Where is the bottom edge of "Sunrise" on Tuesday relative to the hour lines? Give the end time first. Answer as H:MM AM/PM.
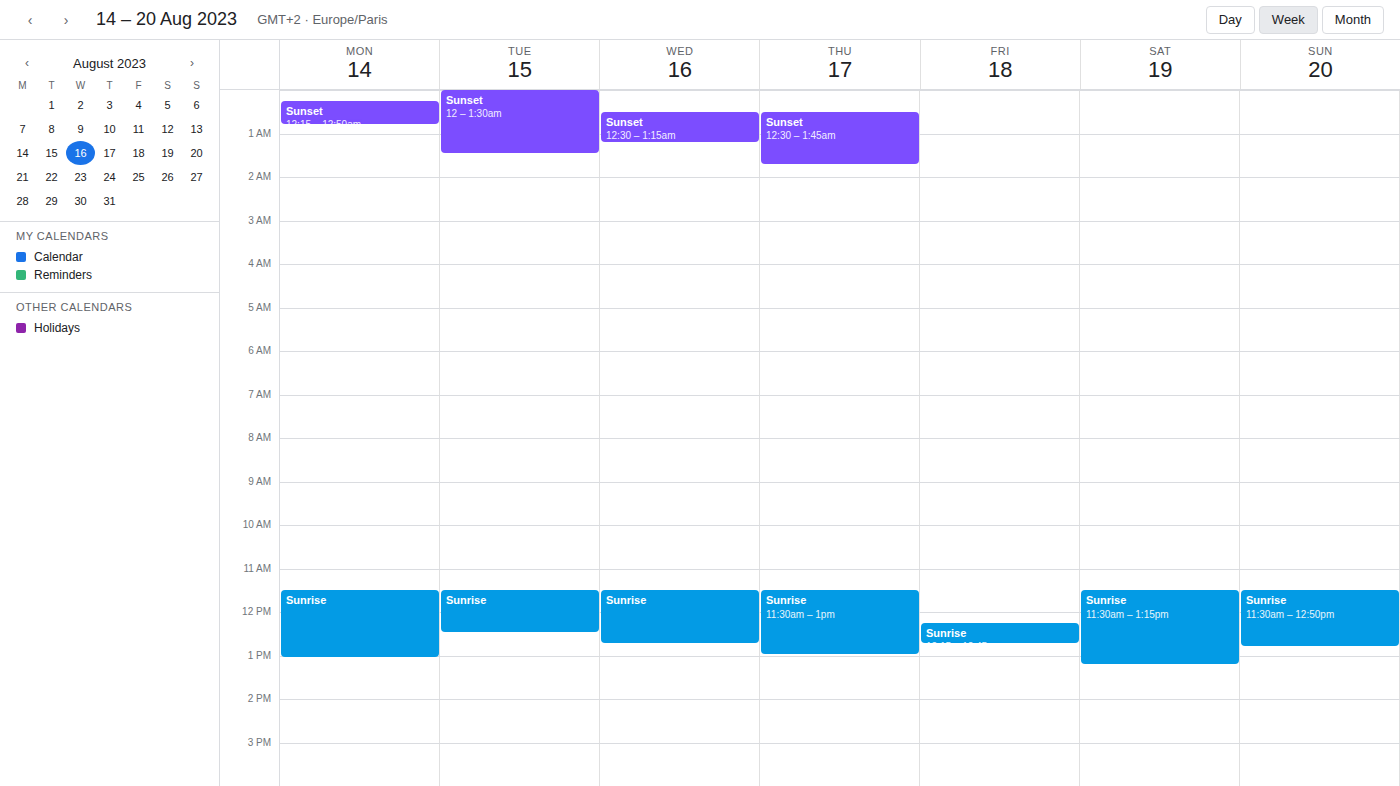
12:30 PM -- halfway between the 12 PM and 1 PM lines.